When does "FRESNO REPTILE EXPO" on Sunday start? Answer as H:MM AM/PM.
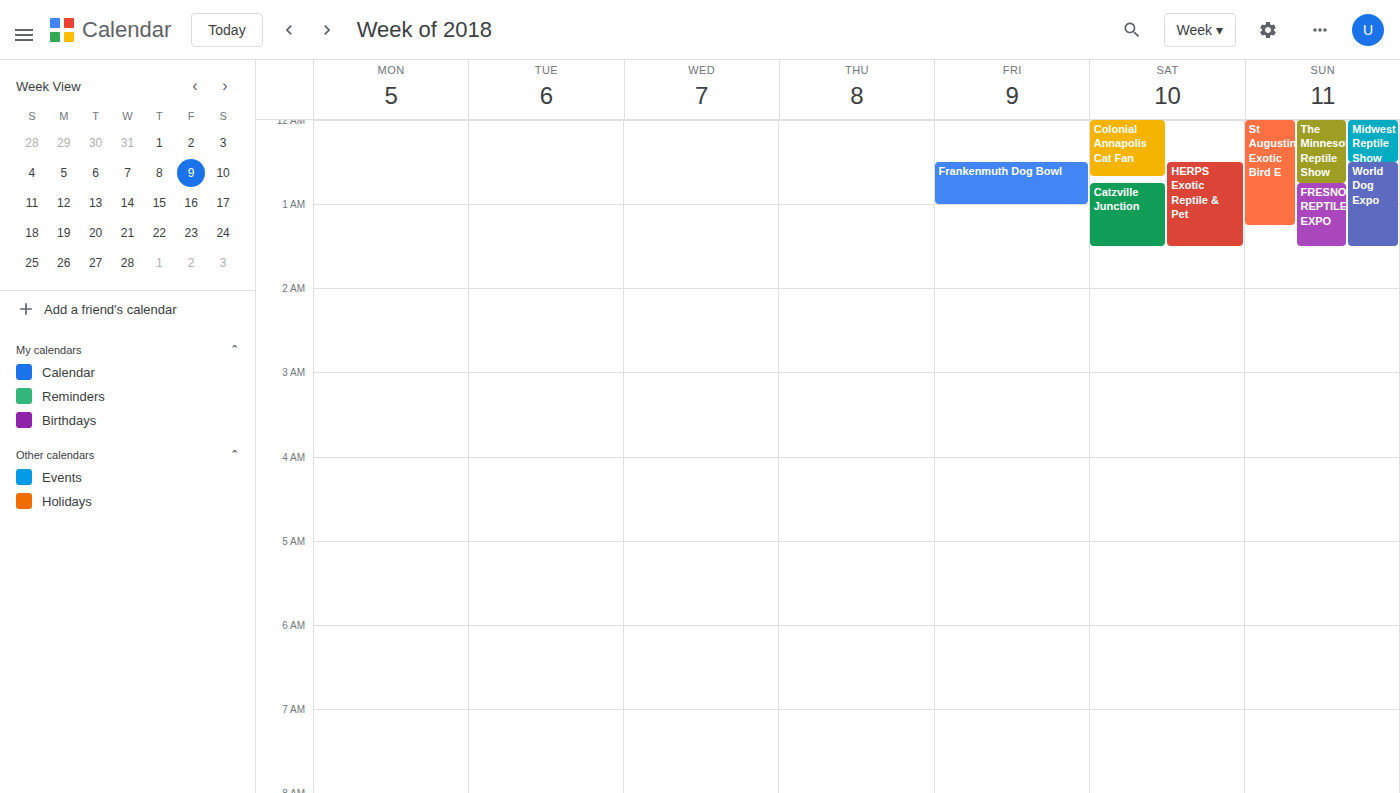
12:45 AM